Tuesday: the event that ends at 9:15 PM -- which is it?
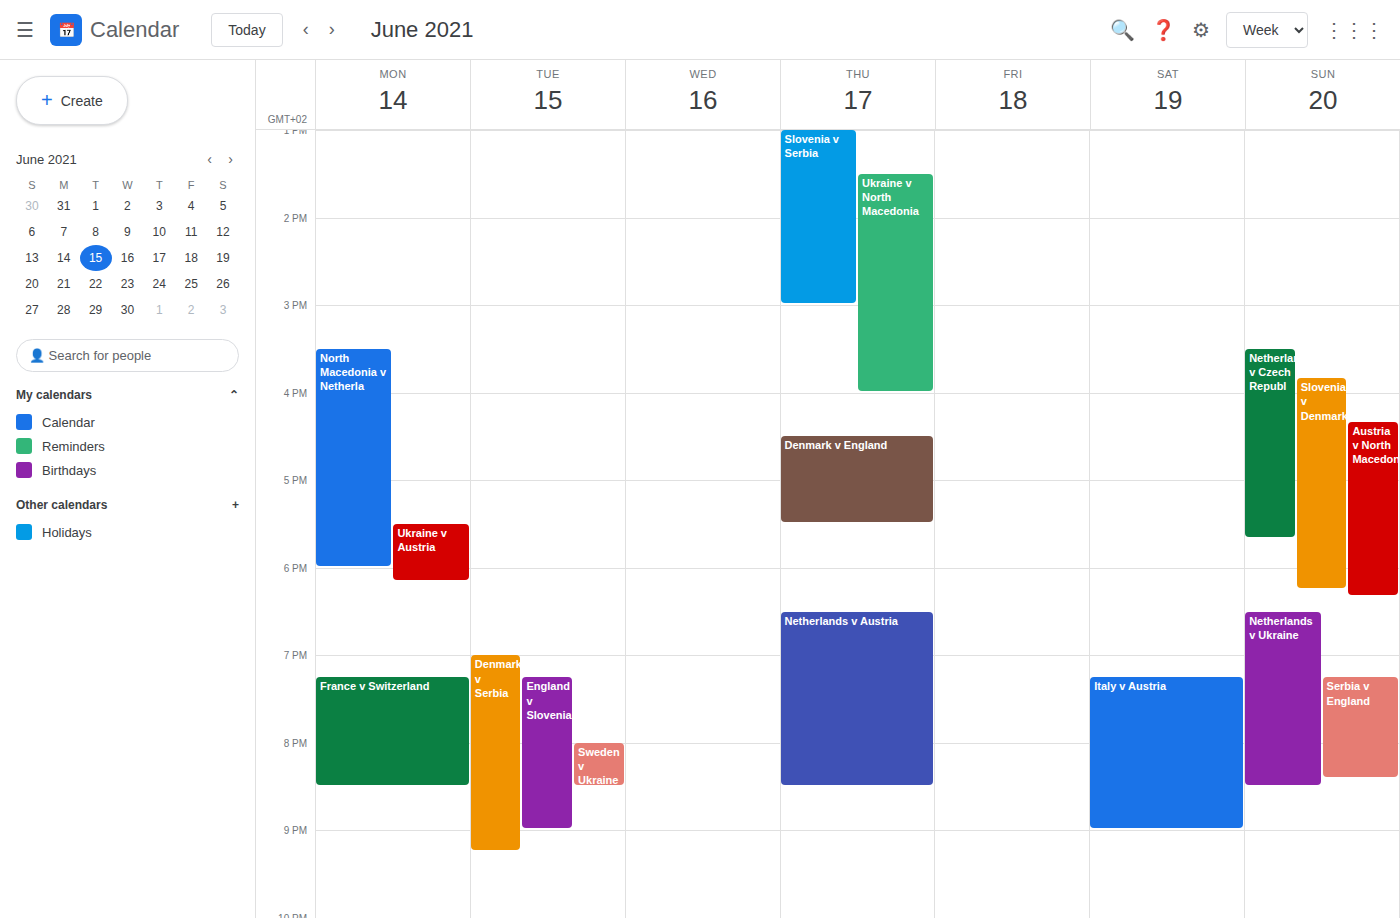
"Denmark v Serbia"